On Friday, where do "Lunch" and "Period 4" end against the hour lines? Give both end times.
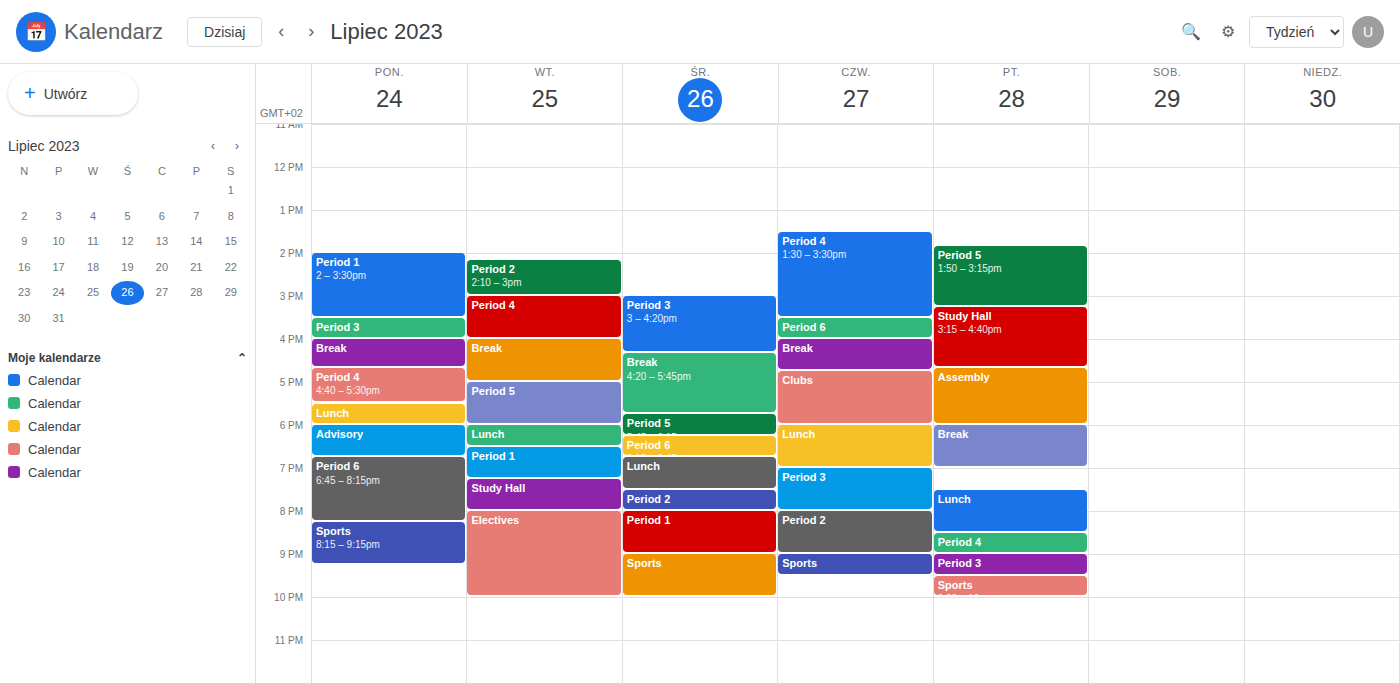
"Lunch": 8:30 PM, halfway between the 8 PM and 9 PM lines. "Period 4": 9:00 PM, exactly on the 9 PM line.